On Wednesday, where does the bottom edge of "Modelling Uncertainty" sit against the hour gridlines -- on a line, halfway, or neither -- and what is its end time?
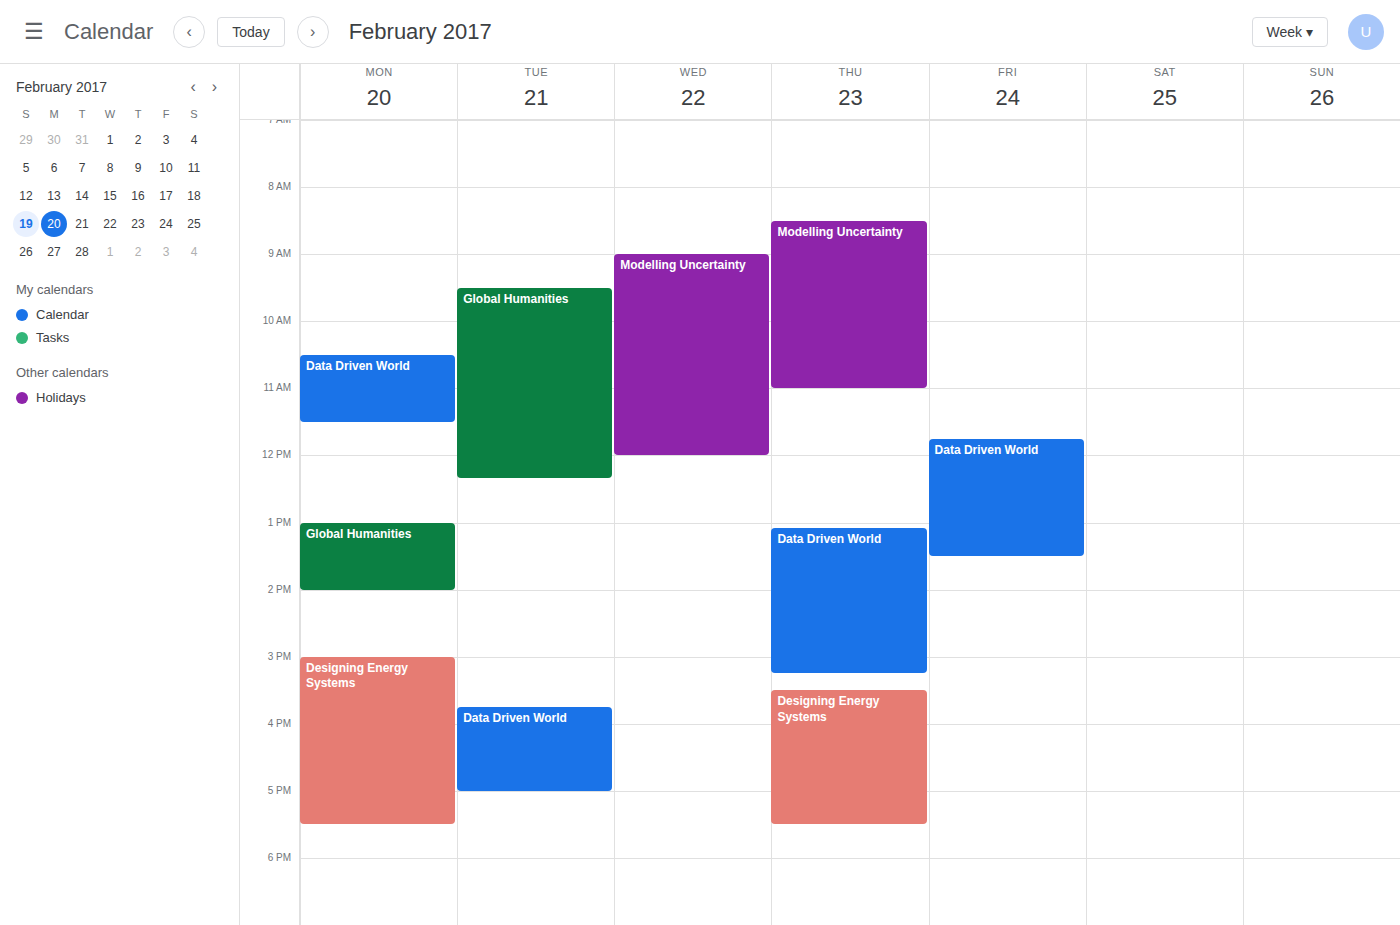
12:00 PM -- exactly on the 12 PM line.